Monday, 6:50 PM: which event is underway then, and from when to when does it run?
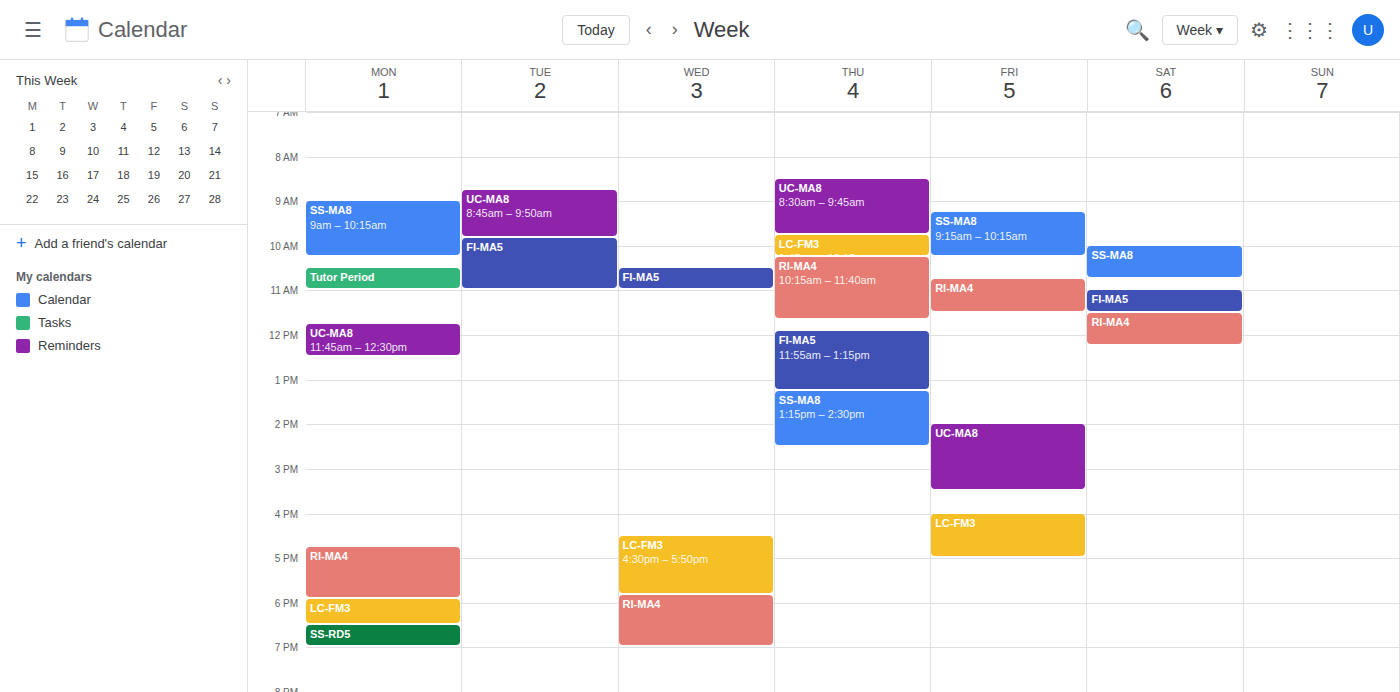
"SS-RD5", 6:30 PM to 7:00 PM